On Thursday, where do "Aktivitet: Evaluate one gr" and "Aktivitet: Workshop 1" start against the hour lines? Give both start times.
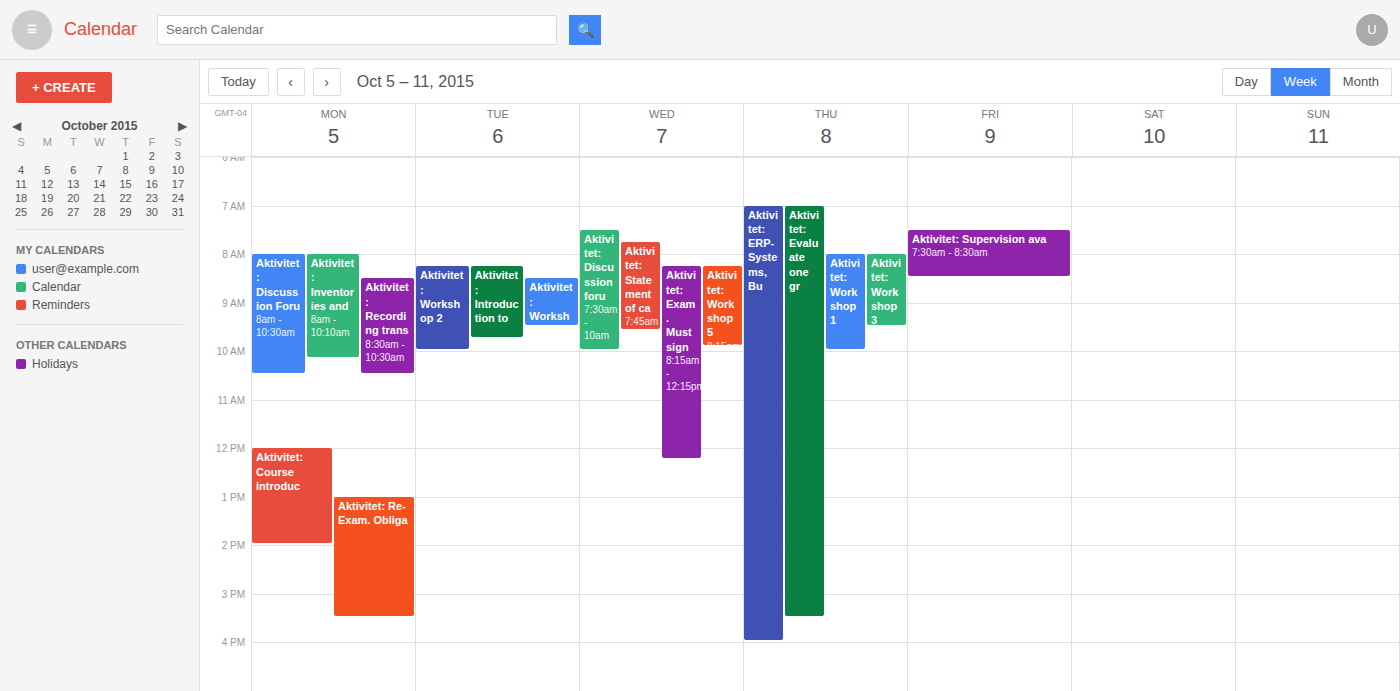
"Aktivitet: Evaluate one gr": 7:00 AM, exactly on the 7 AM line. "Aktivitet: Workshop 1": 8:00 AM, exactly on the 8 AM line.